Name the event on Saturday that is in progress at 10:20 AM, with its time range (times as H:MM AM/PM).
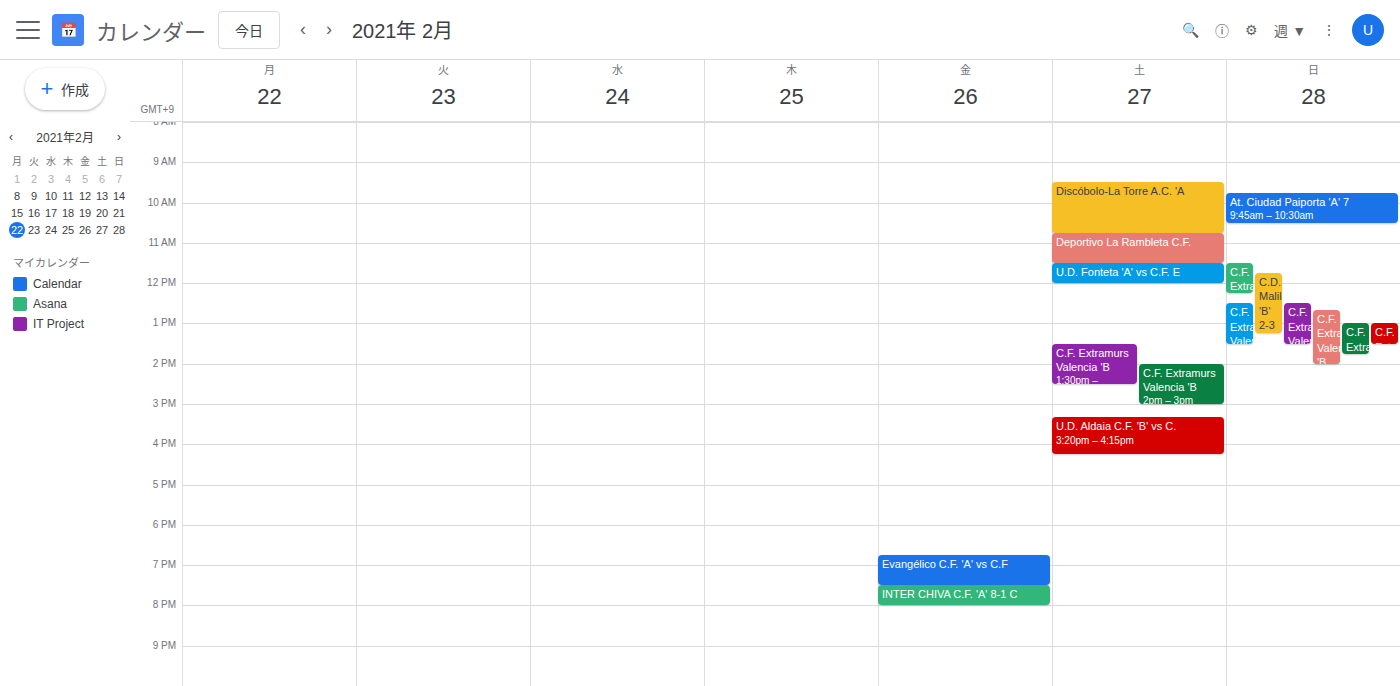
"Discóbolo-La Torre A.C. 'A", 9:30 AM to 10:45 AM